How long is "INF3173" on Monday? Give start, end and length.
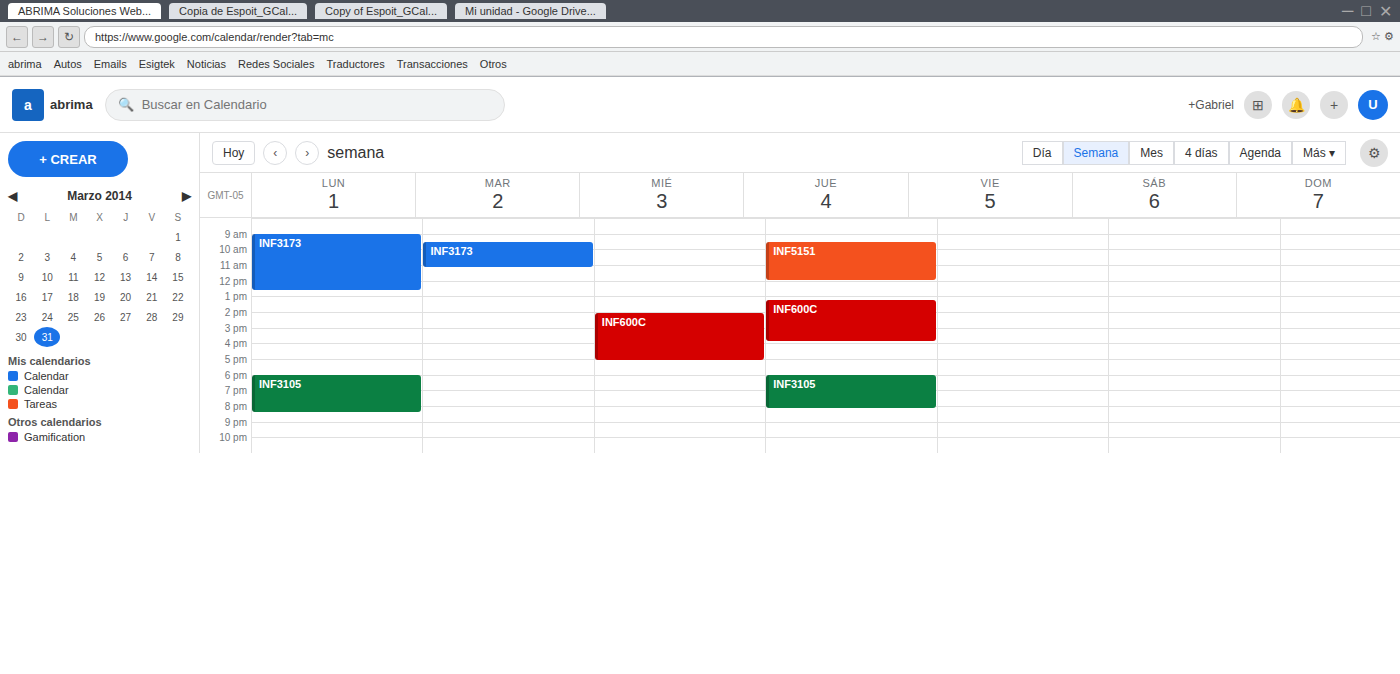
9:00 AM to 12:45 PM, 3 hours 45 minutes